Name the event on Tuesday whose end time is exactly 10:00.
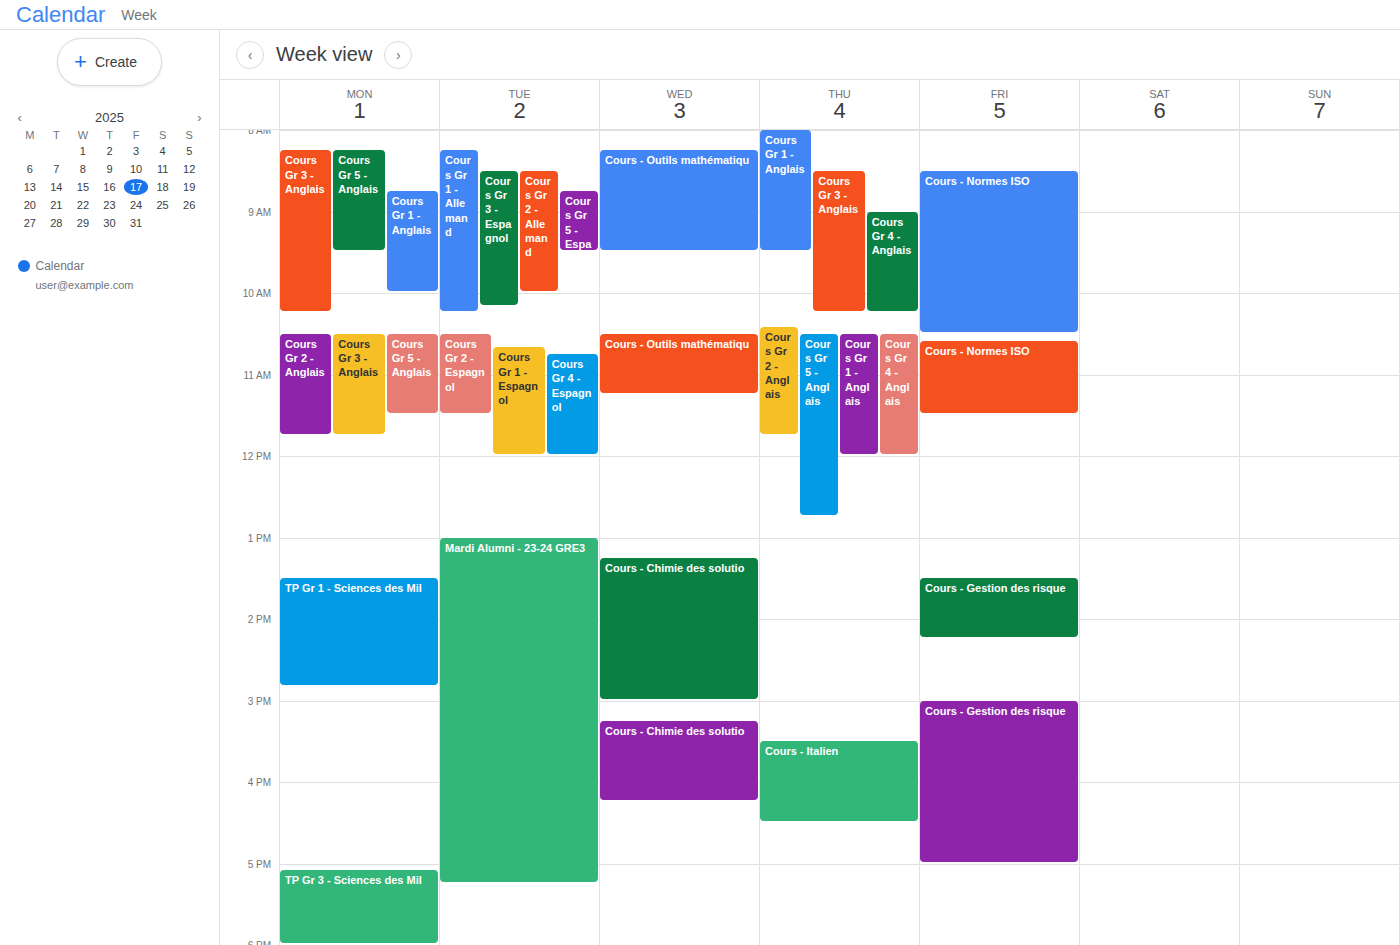
"Cours Gr 2 - Allemand"